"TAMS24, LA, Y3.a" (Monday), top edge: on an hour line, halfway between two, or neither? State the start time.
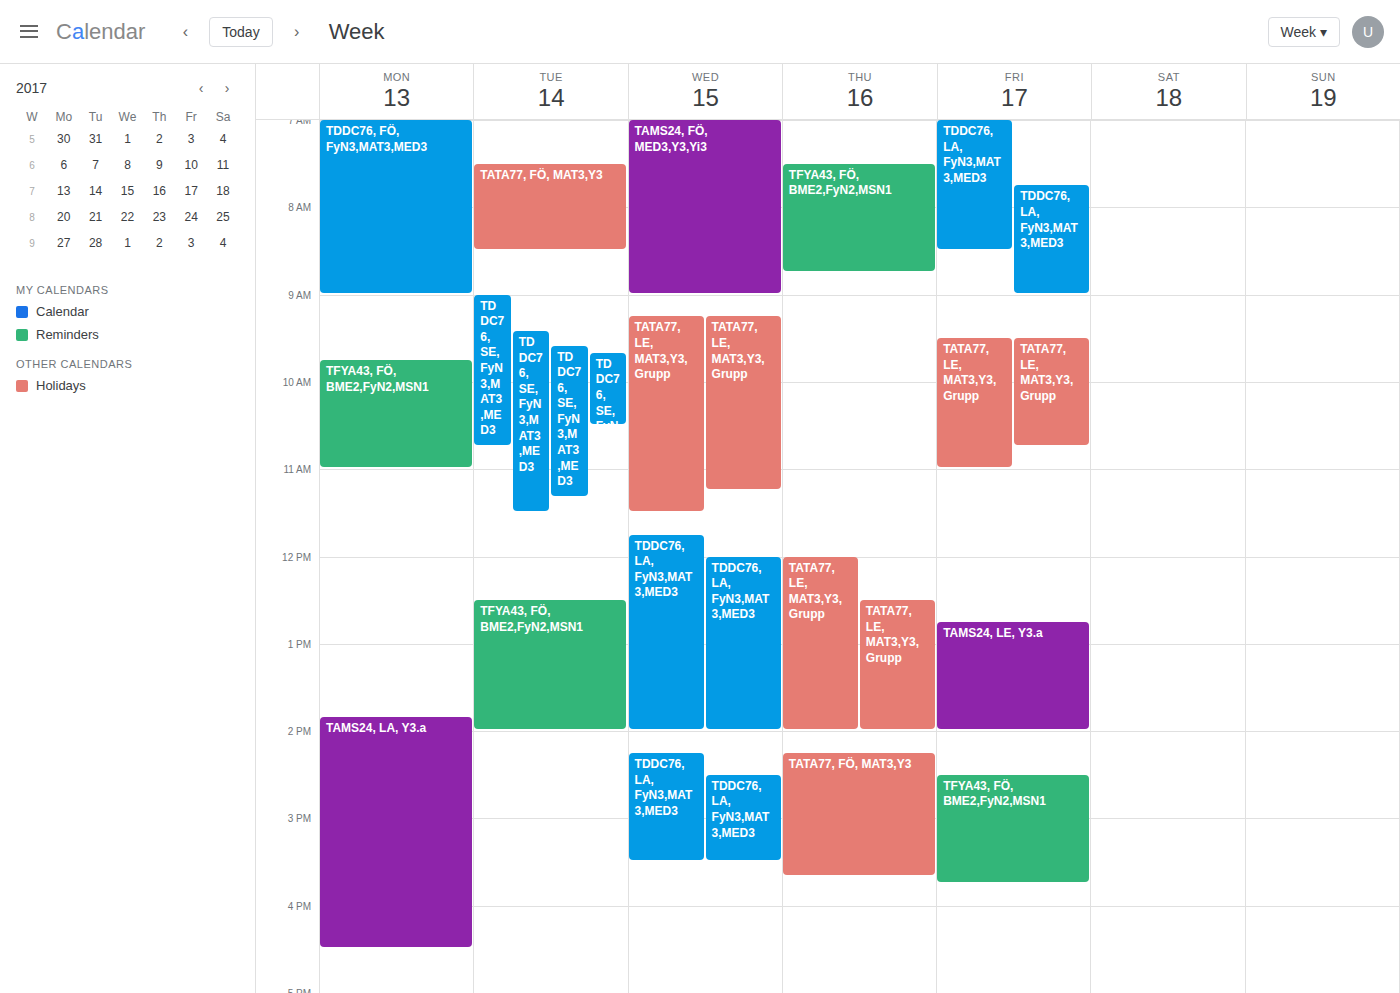
1:50 PM -- neither: 50 minutes below the 1 PM line and 10 minutes above the 2 PM line.